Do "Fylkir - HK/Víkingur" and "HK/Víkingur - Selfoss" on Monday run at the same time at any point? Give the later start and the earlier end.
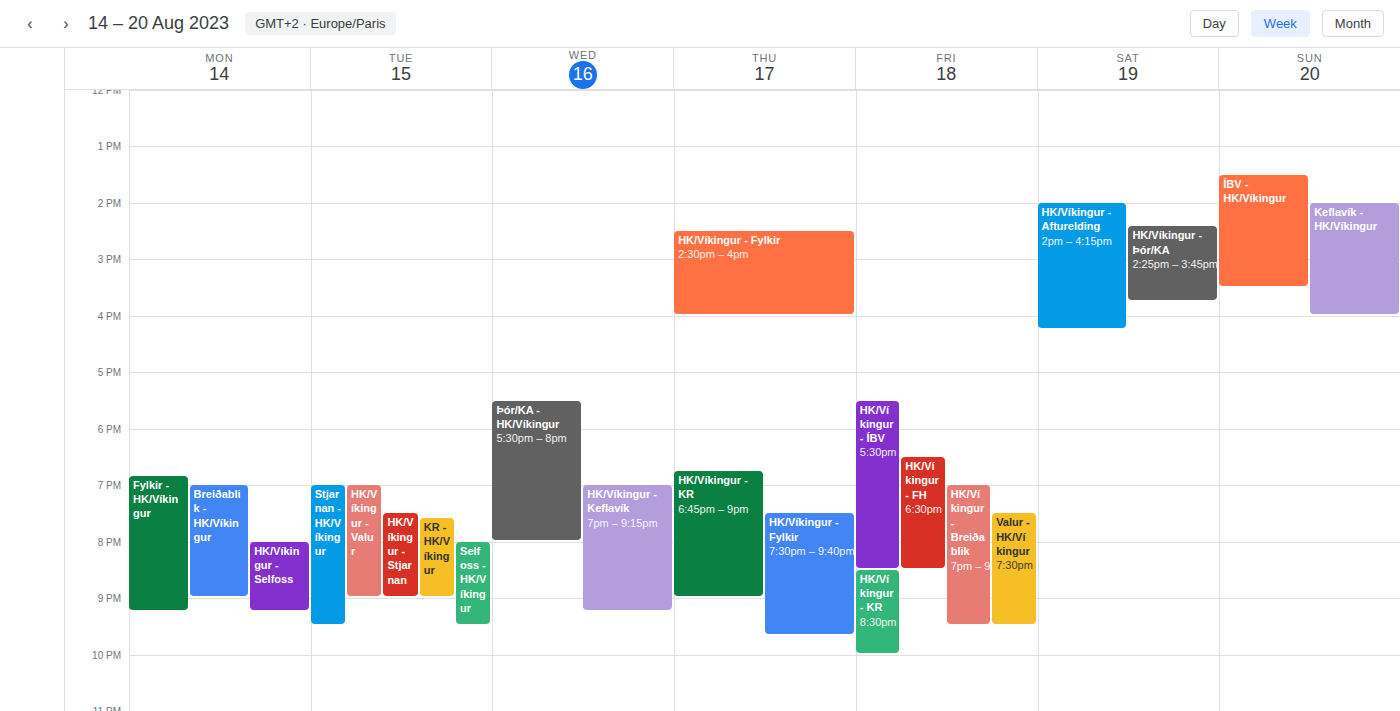
"HK/Víkingur - Selfoss" starts at 20:00, before "Fylkir - HK/Víkingur" ends at 21:15 -- they overlap.